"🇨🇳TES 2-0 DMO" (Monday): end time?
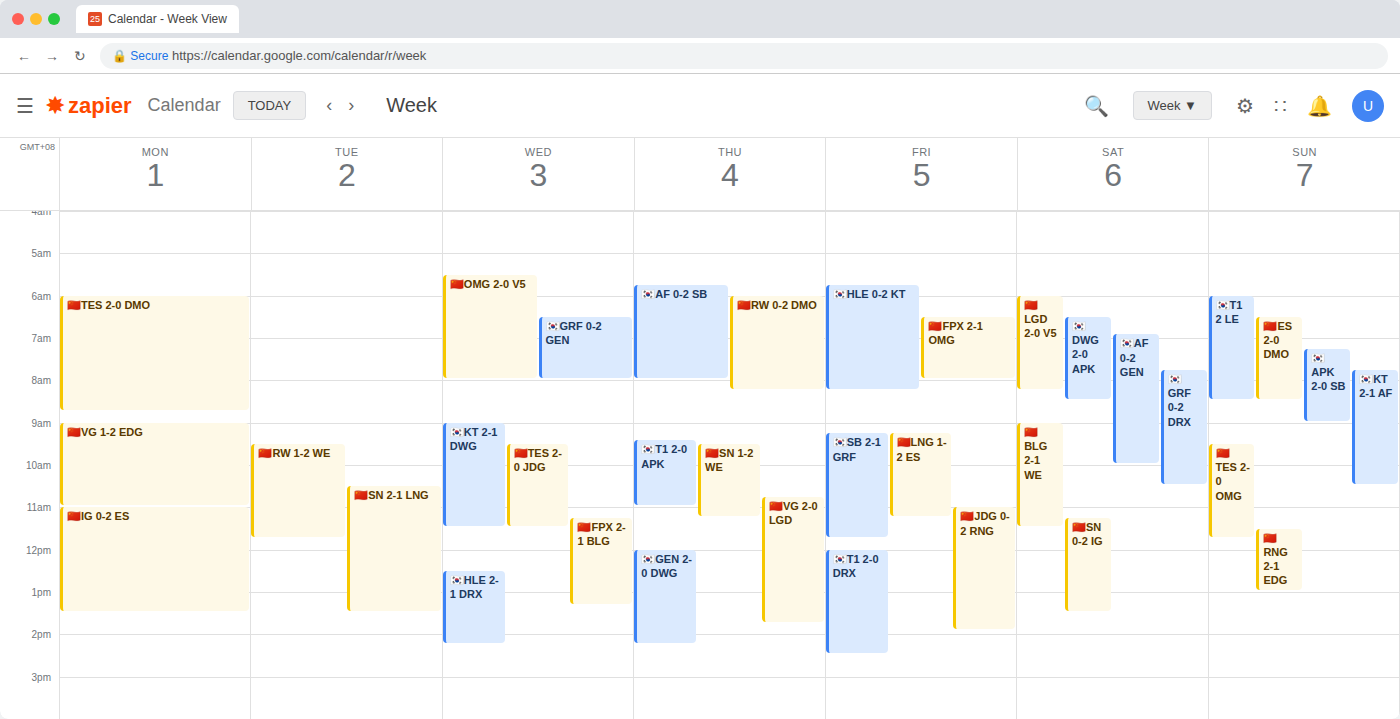
8:45 AM